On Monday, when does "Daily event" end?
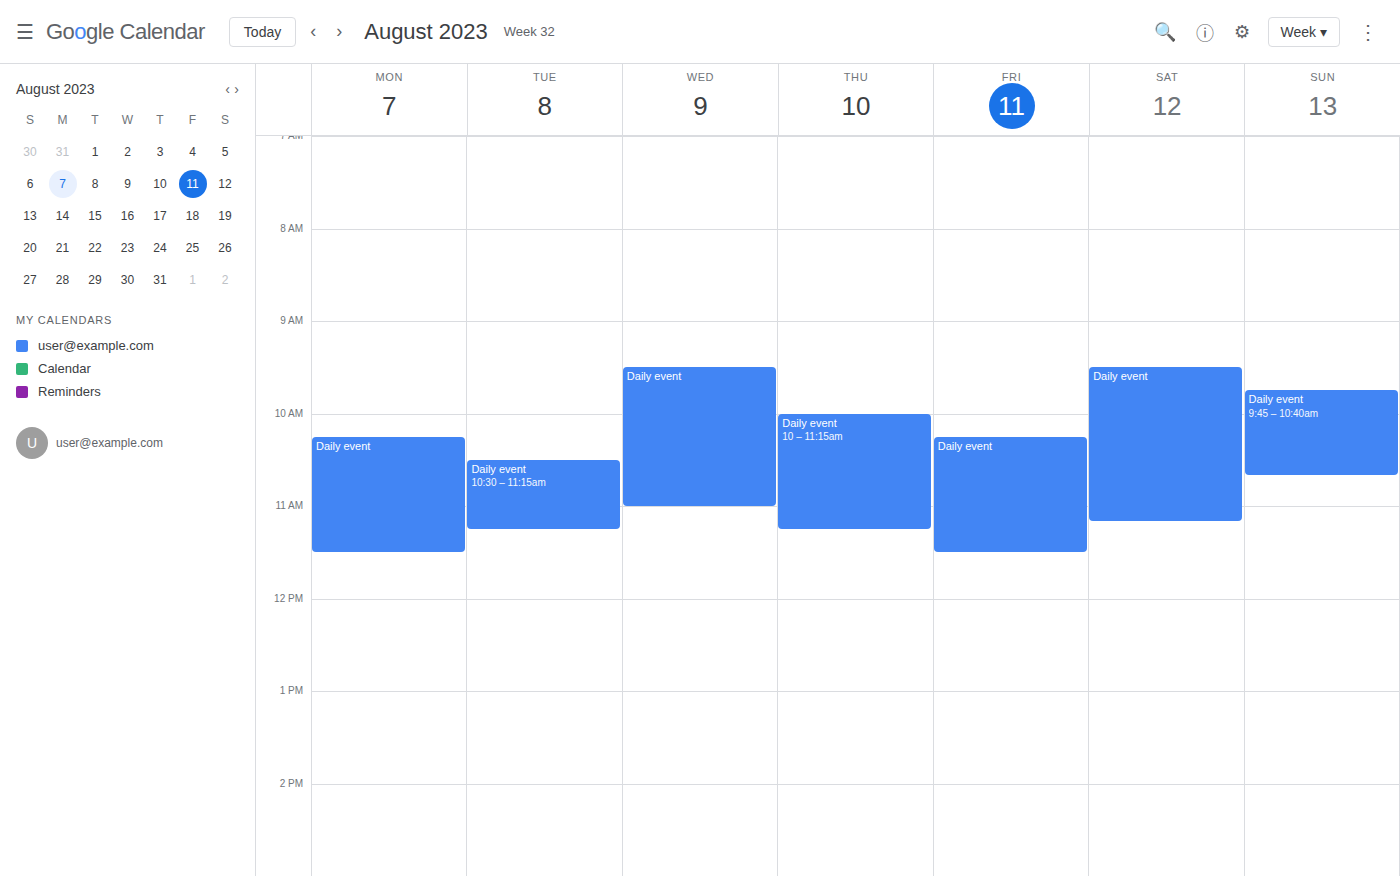
11:30 AM